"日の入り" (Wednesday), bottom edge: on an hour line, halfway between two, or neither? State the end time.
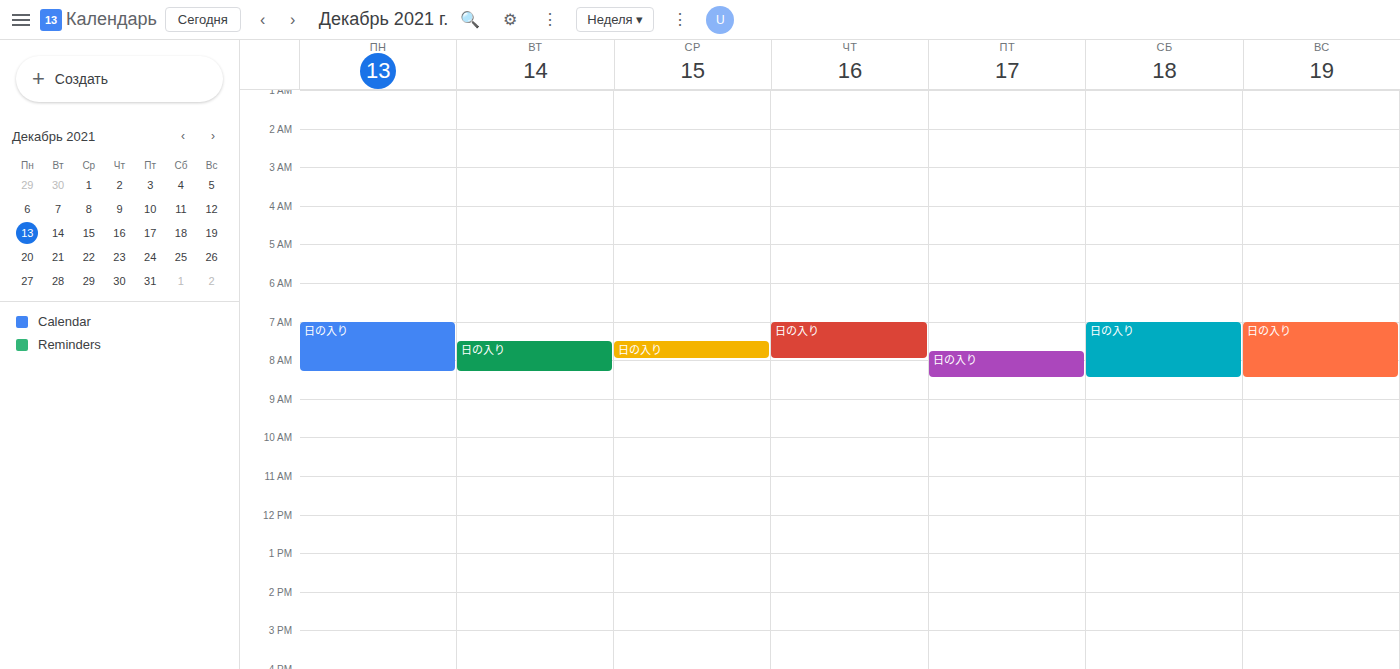
8:00 AM -- exactly on the 8 AM line.